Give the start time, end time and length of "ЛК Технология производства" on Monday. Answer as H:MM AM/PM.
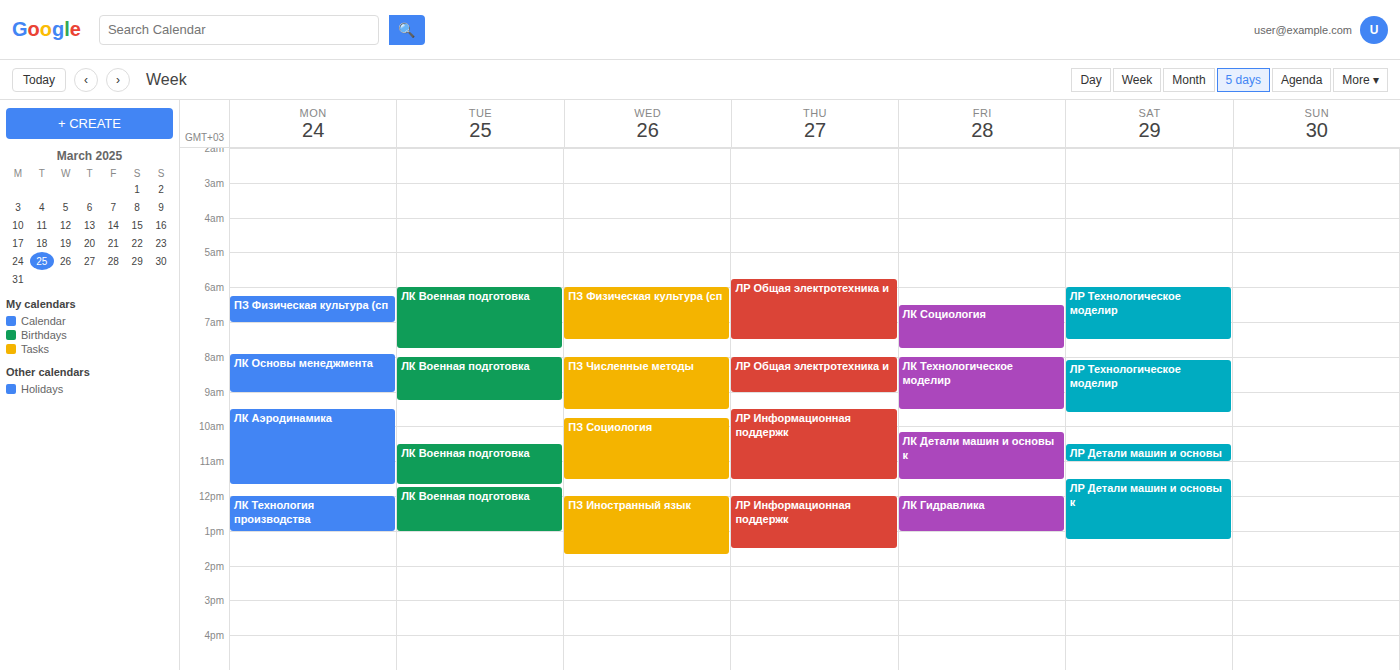
12:00 PM to 1:00 PM, 1 hour